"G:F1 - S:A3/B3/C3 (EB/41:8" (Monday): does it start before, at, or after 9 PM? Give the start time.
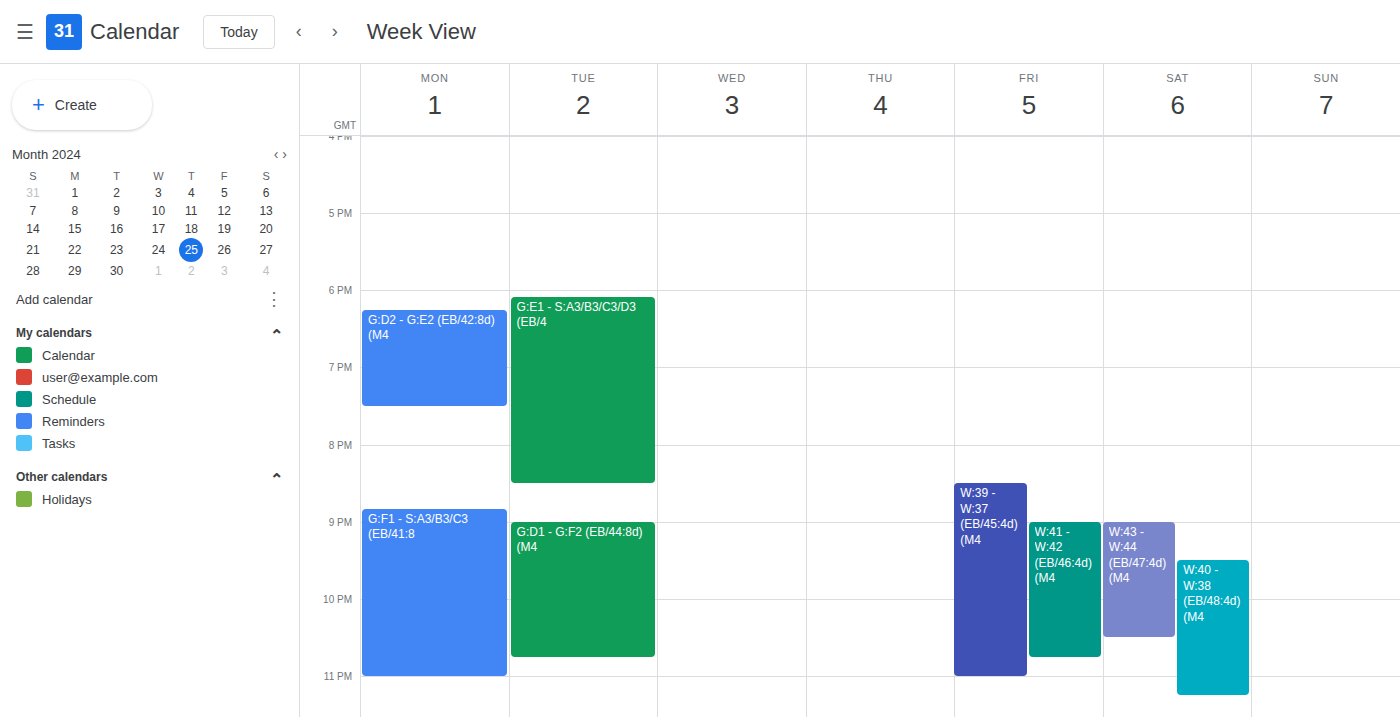
8:50 PM -- before 9 PM, 10 minutes above the 9 PM line.